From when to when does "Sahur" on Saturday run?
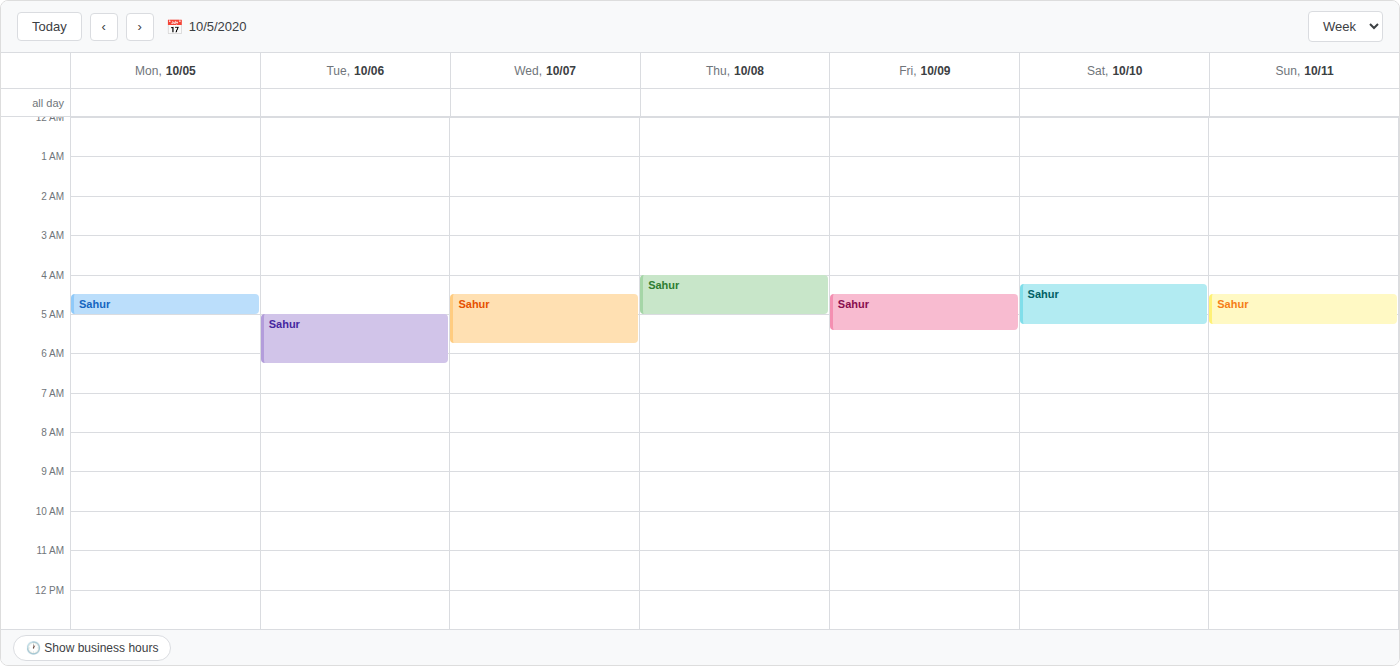
4:15 AM to 5:15 AM